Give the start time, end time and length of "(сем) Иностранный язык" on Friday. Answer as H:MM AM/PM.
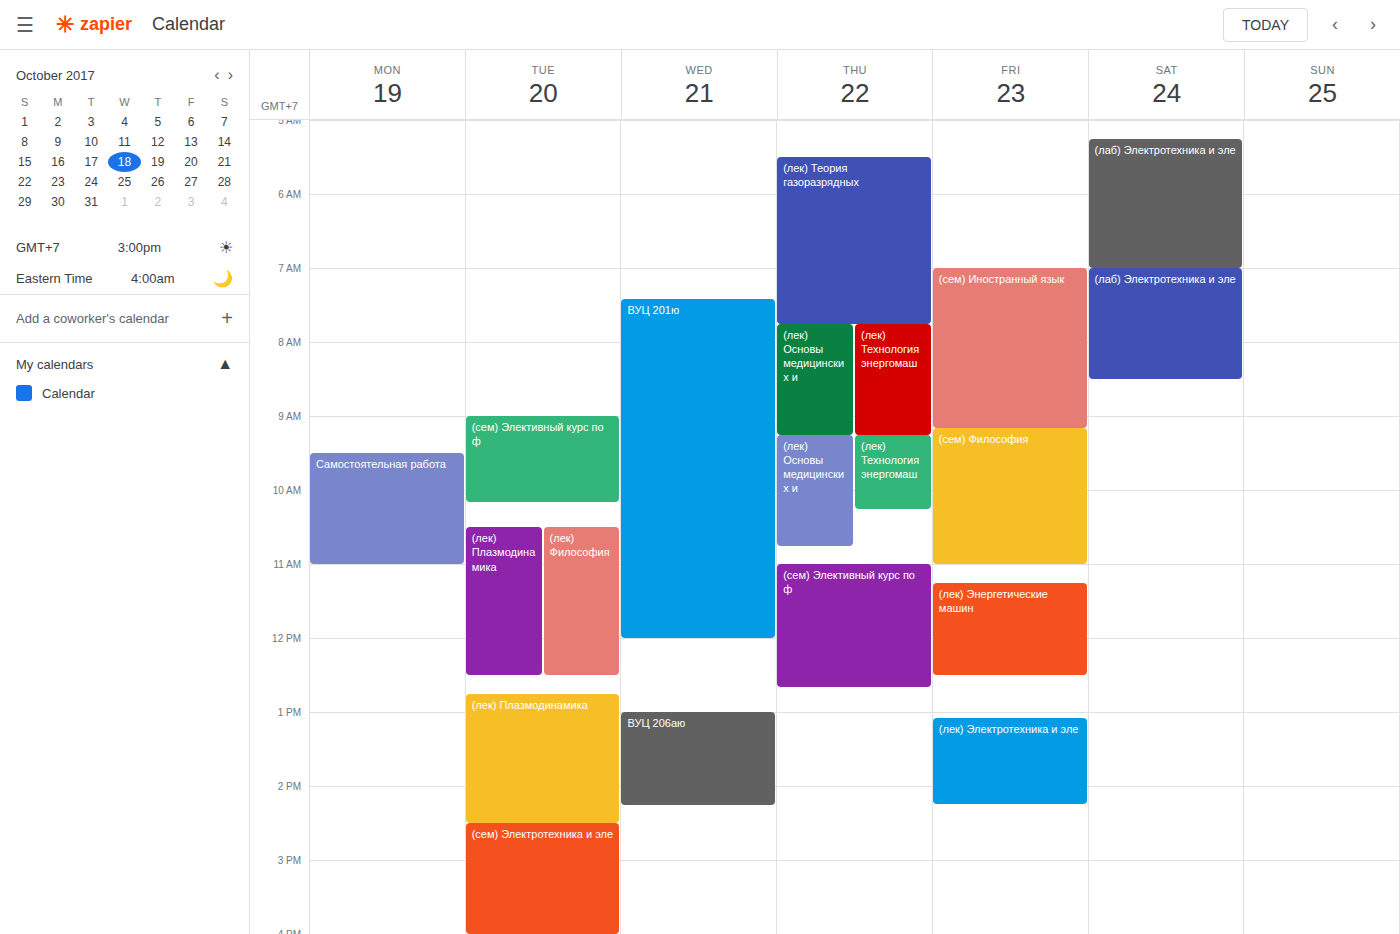
7:00 AM to 9:10 AM, 2 hours 10 minutes